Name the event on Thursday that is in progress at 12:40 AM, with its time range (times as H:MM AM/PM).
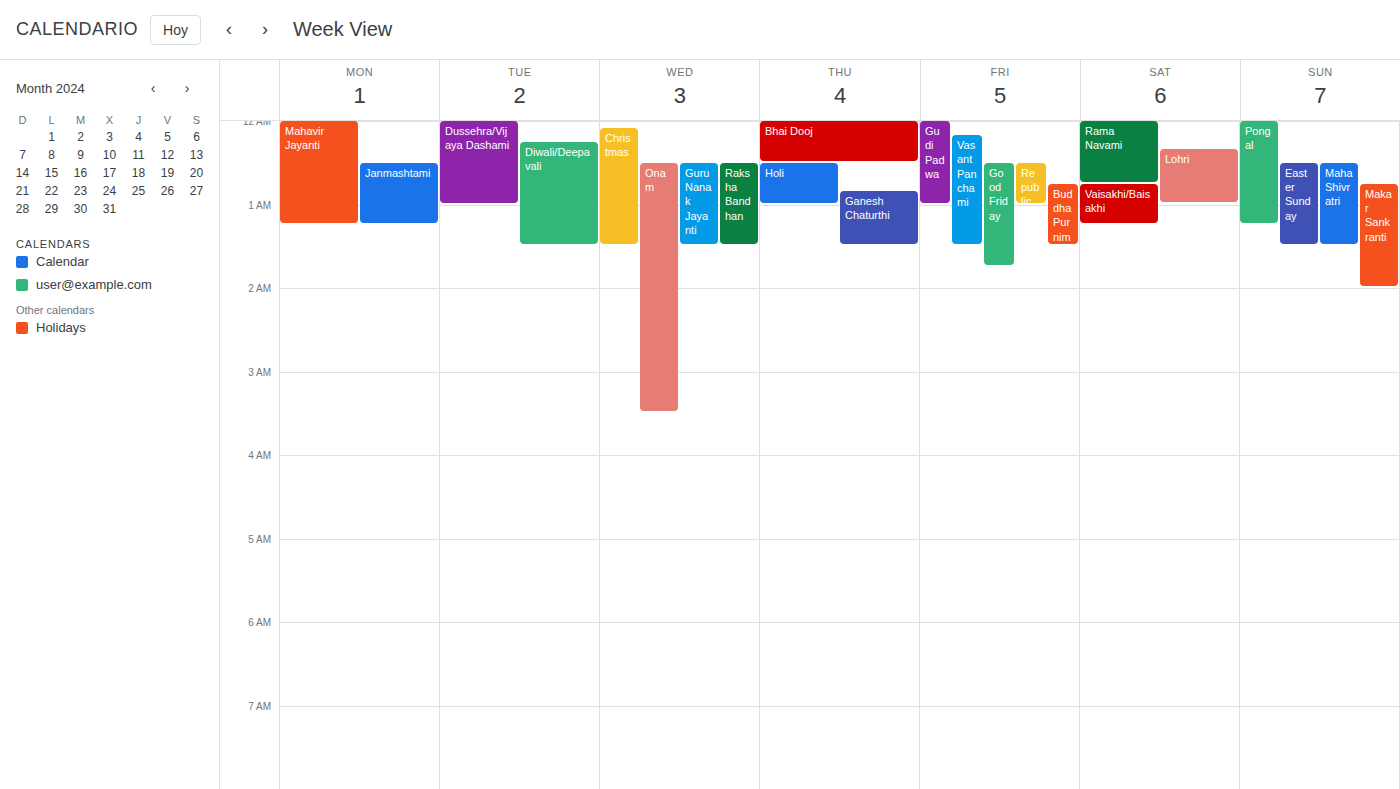
"Holi", 12:30 AM to 1:00 AM